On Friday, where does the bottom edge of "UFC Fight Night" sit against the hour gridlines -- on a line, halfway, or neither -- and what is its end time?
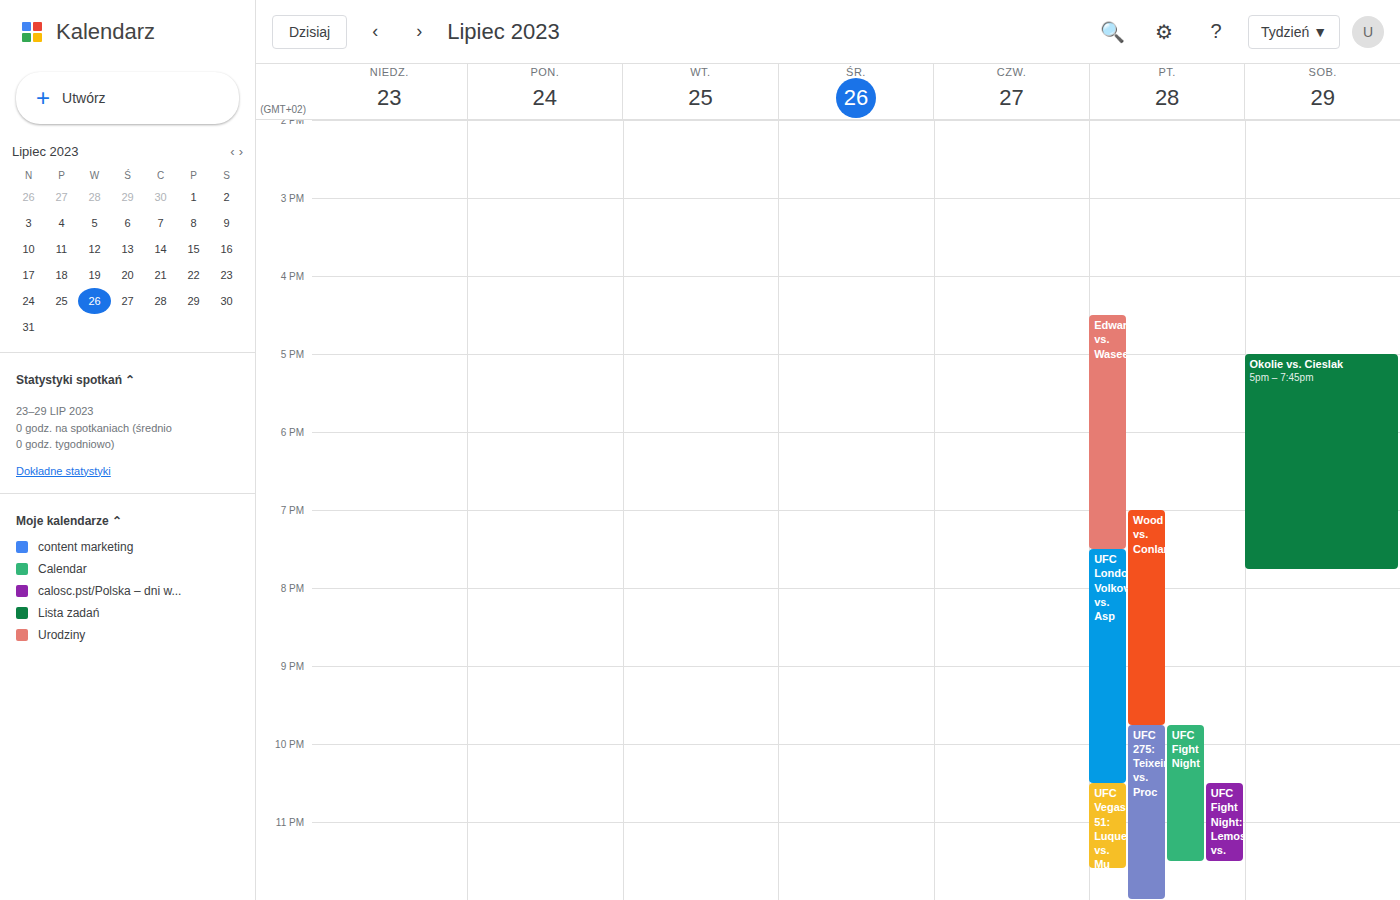
11:30 PM -- halfway between the 11 PM and 12 AM lines.